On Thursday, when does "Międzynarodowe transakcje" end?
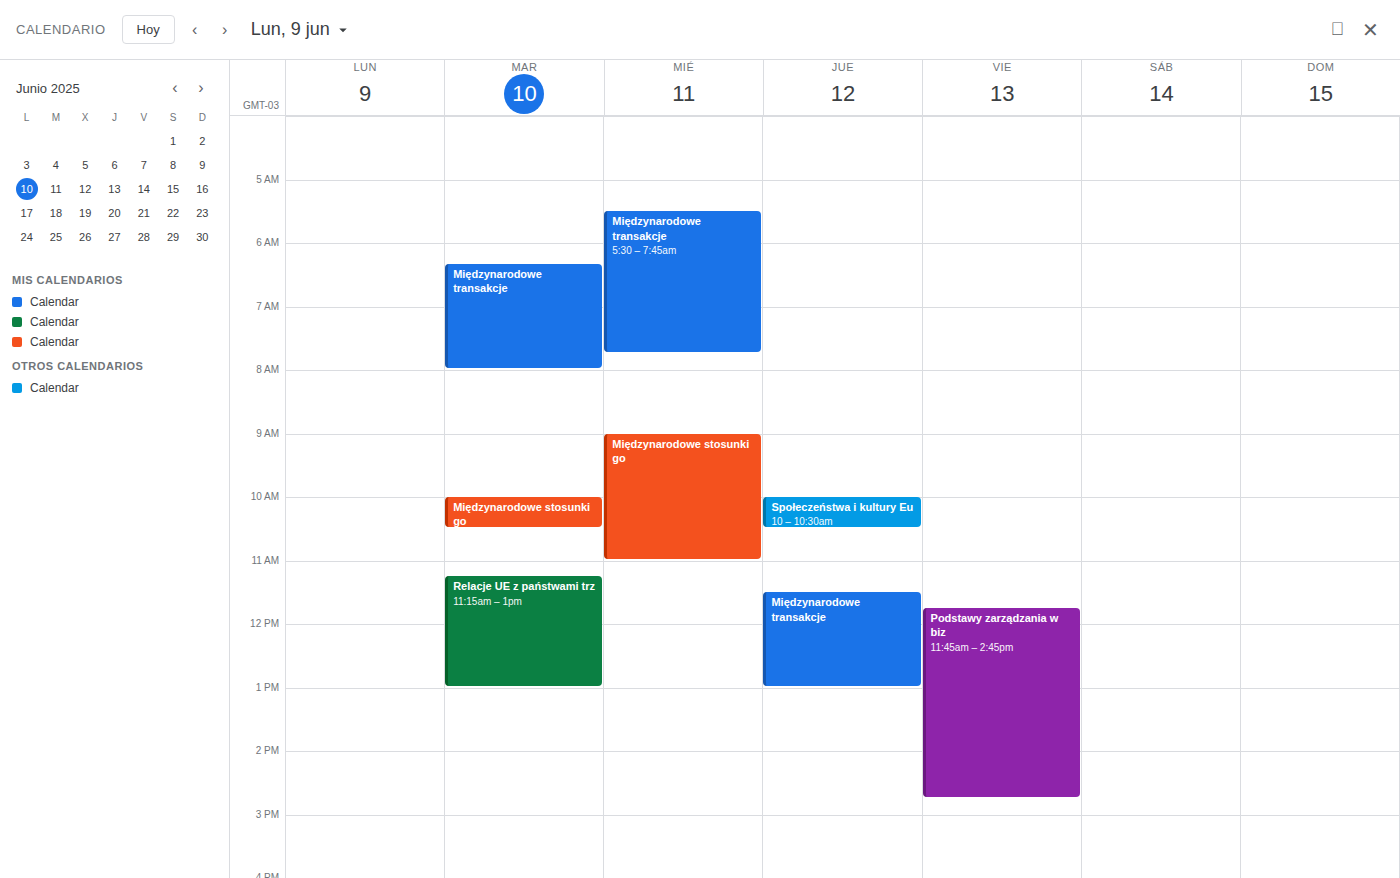
1:00 PM